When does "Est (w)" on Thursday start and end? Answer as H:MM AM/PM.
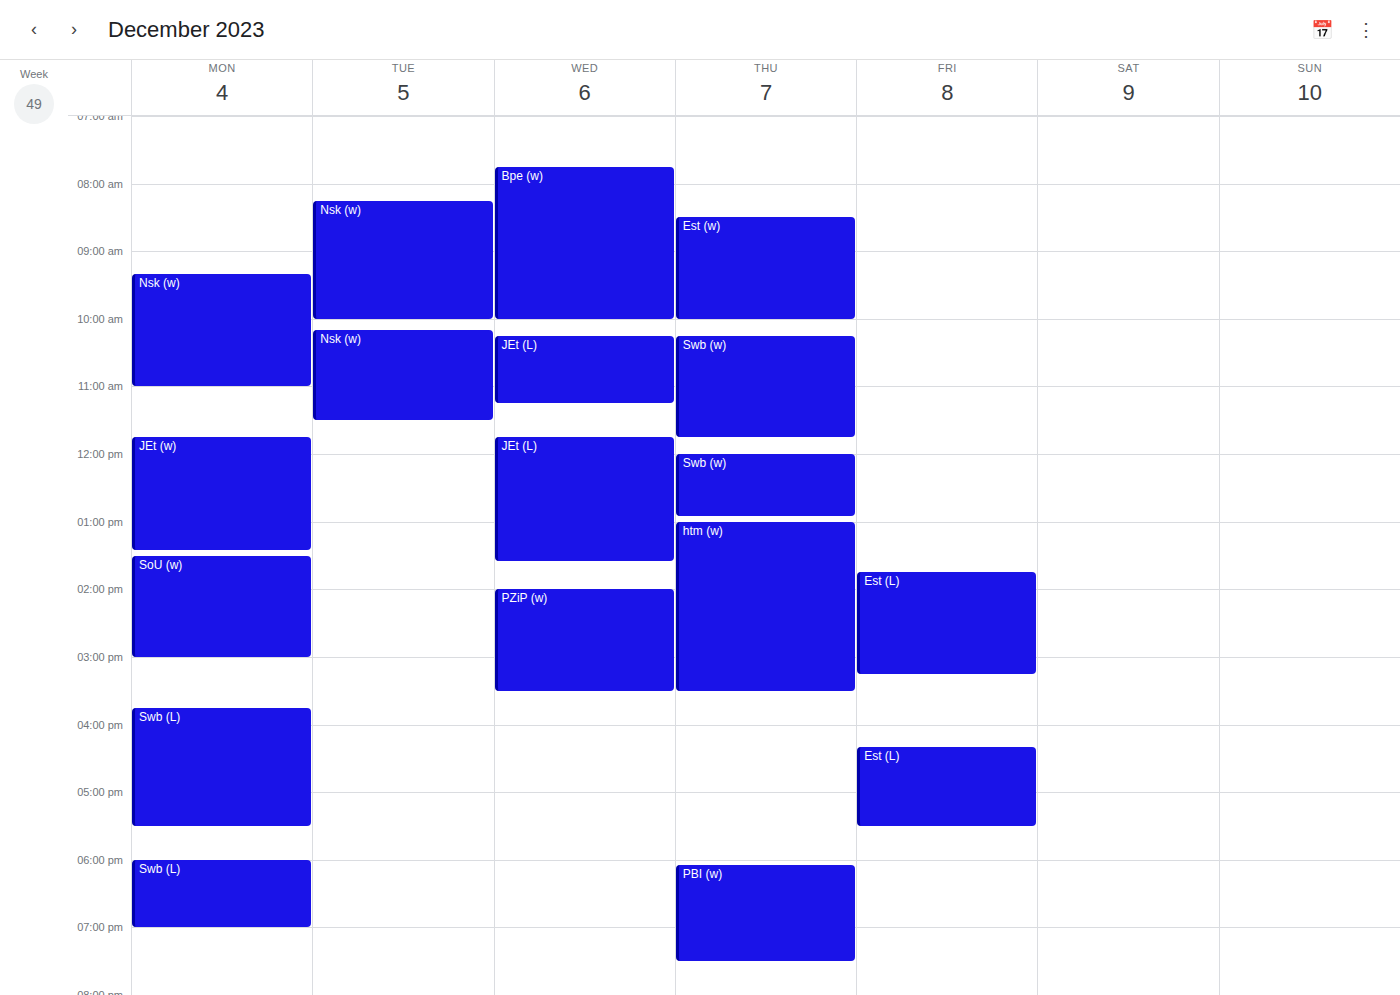
8:30 AM to 10:00 AM